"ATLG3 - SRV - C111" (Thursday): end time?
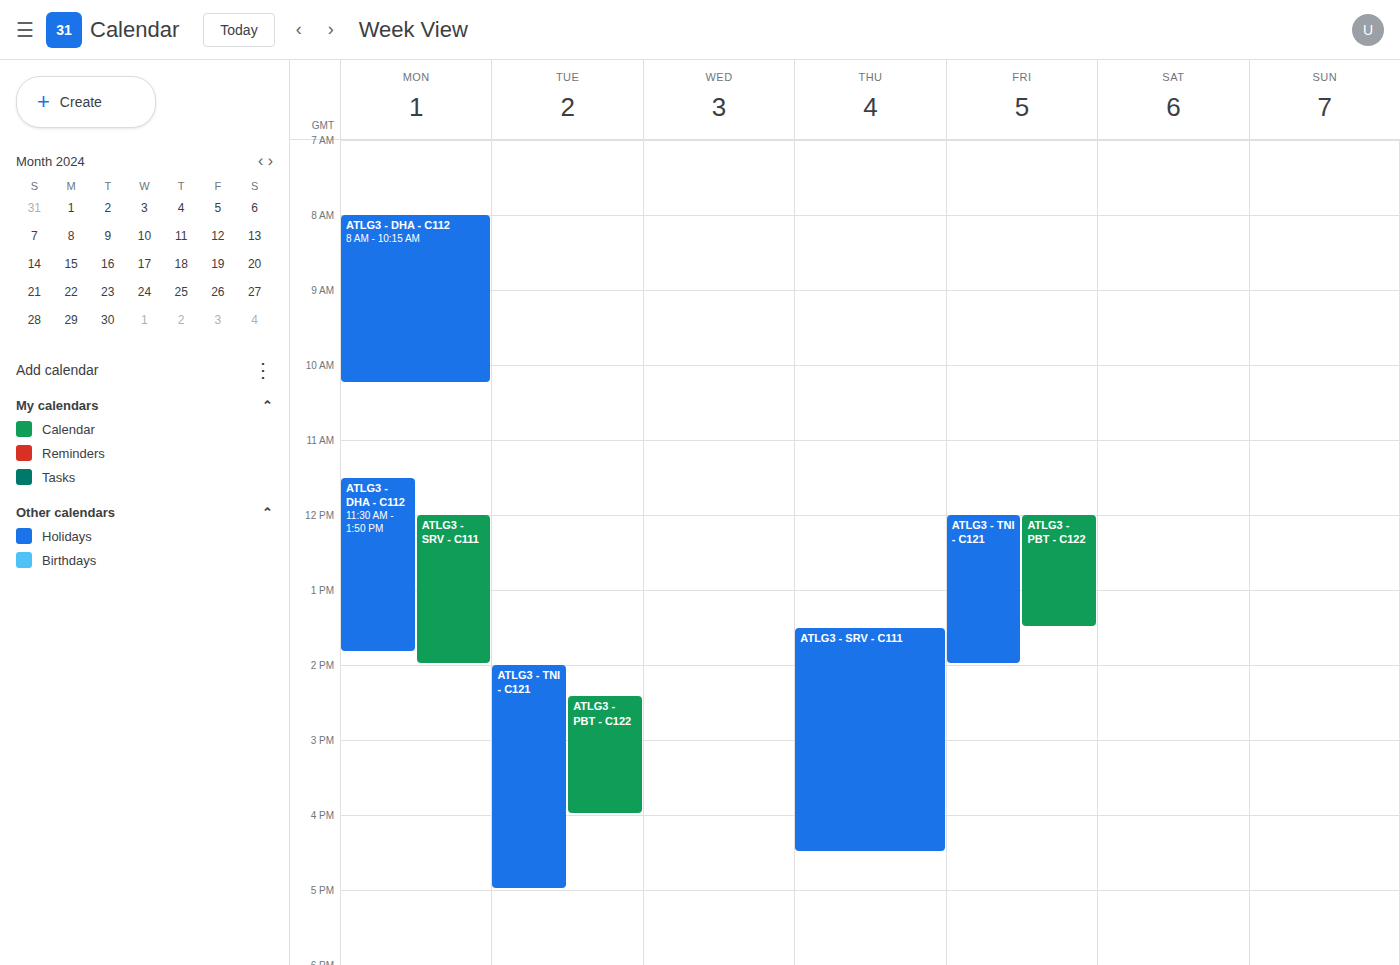
4:30 PM